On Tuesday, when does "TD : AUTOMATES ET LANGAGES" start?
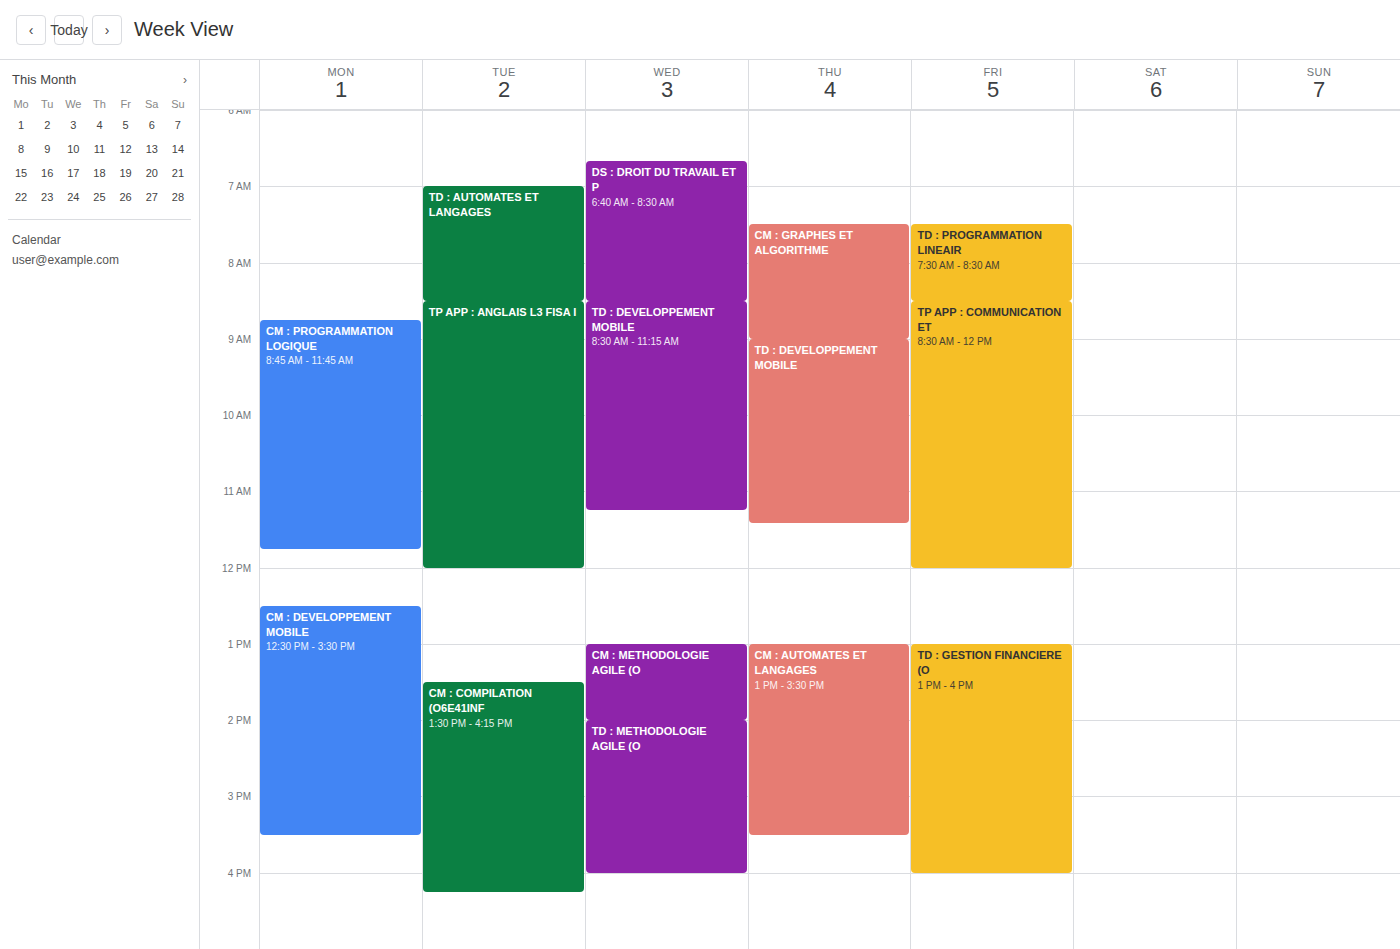
7:00 AM